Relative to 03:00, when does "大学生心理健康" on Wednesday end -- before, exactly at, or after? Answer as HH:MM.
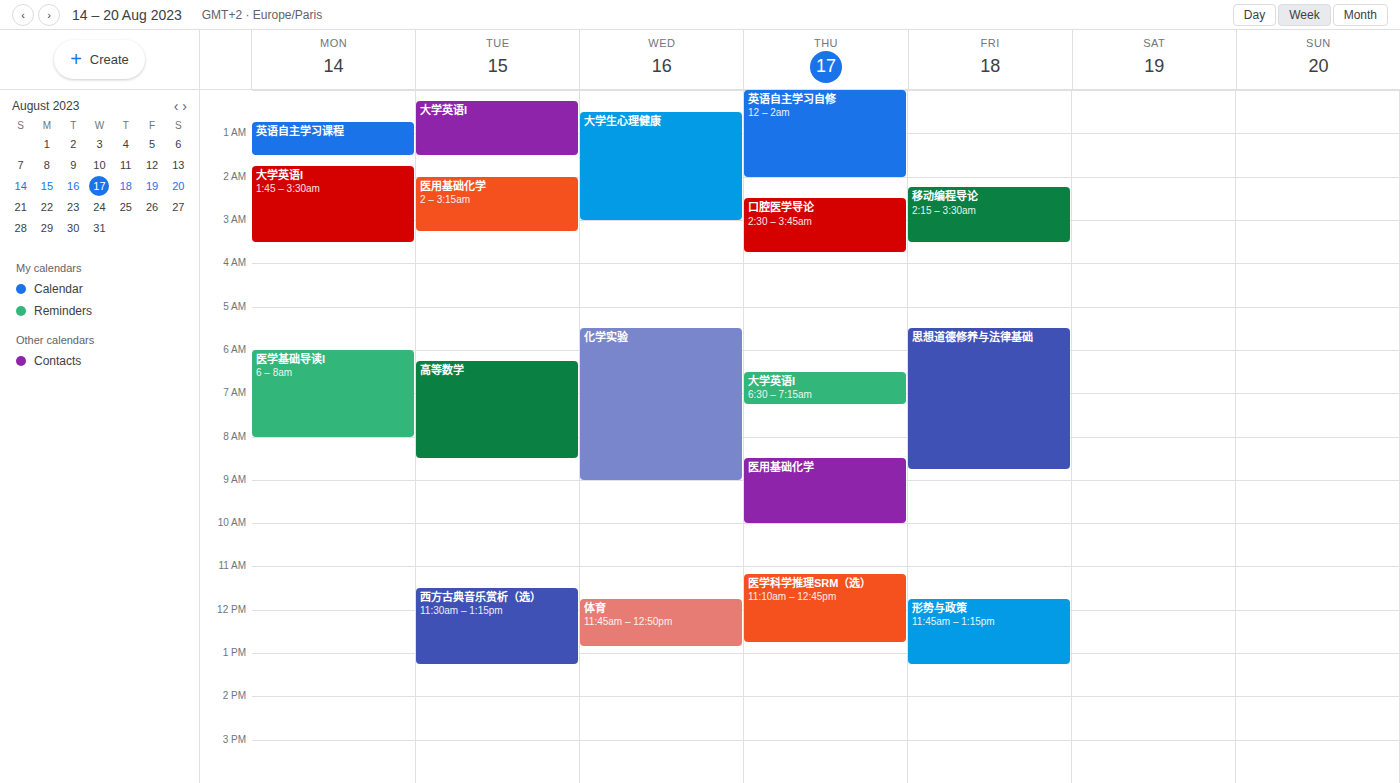
03:00 -- exactly at 03:00, on the 03:00 line.